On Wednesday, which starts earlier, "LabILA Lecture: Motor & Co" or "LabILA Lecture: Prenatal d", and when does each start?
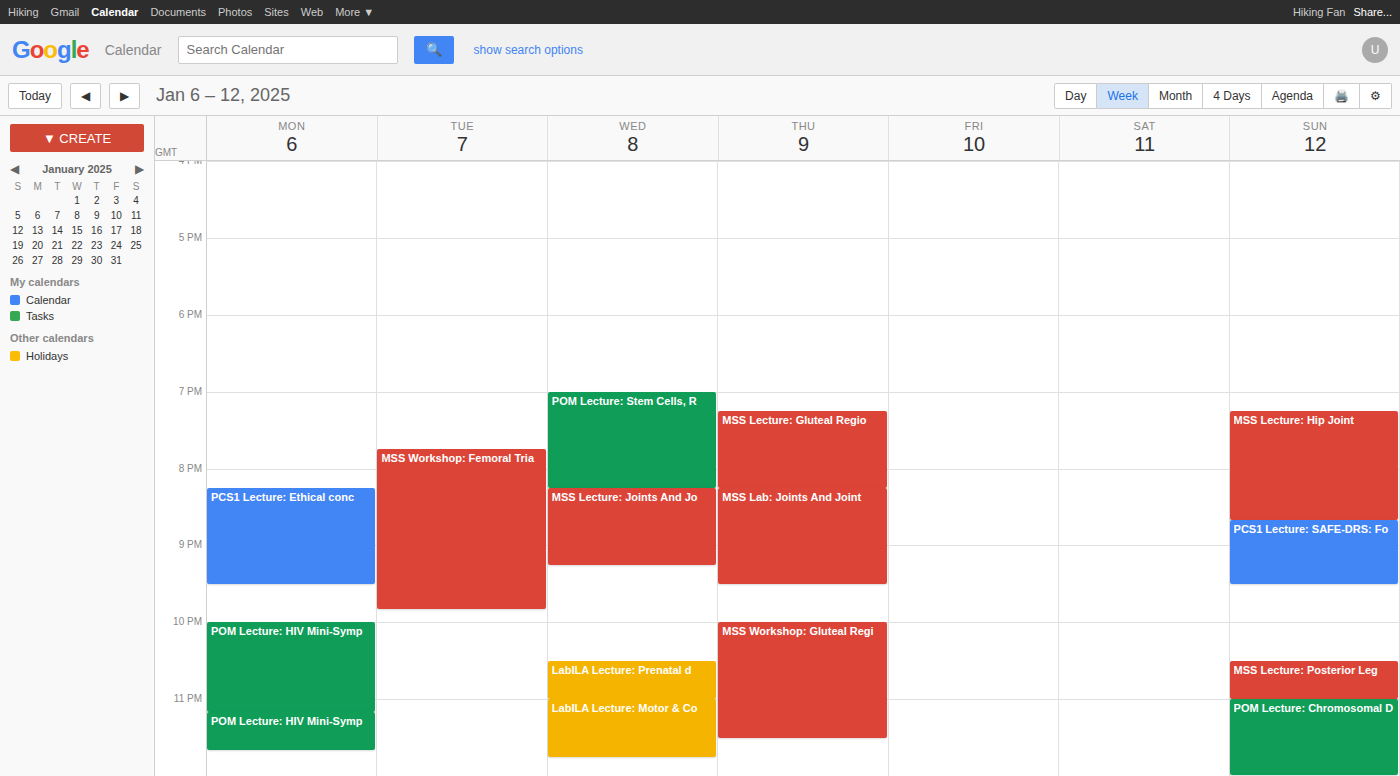
"LabILA Lecture: Prenatal d" 10:30 PM; "LabILA Lecture: Motor & Co" 11:00 PM.